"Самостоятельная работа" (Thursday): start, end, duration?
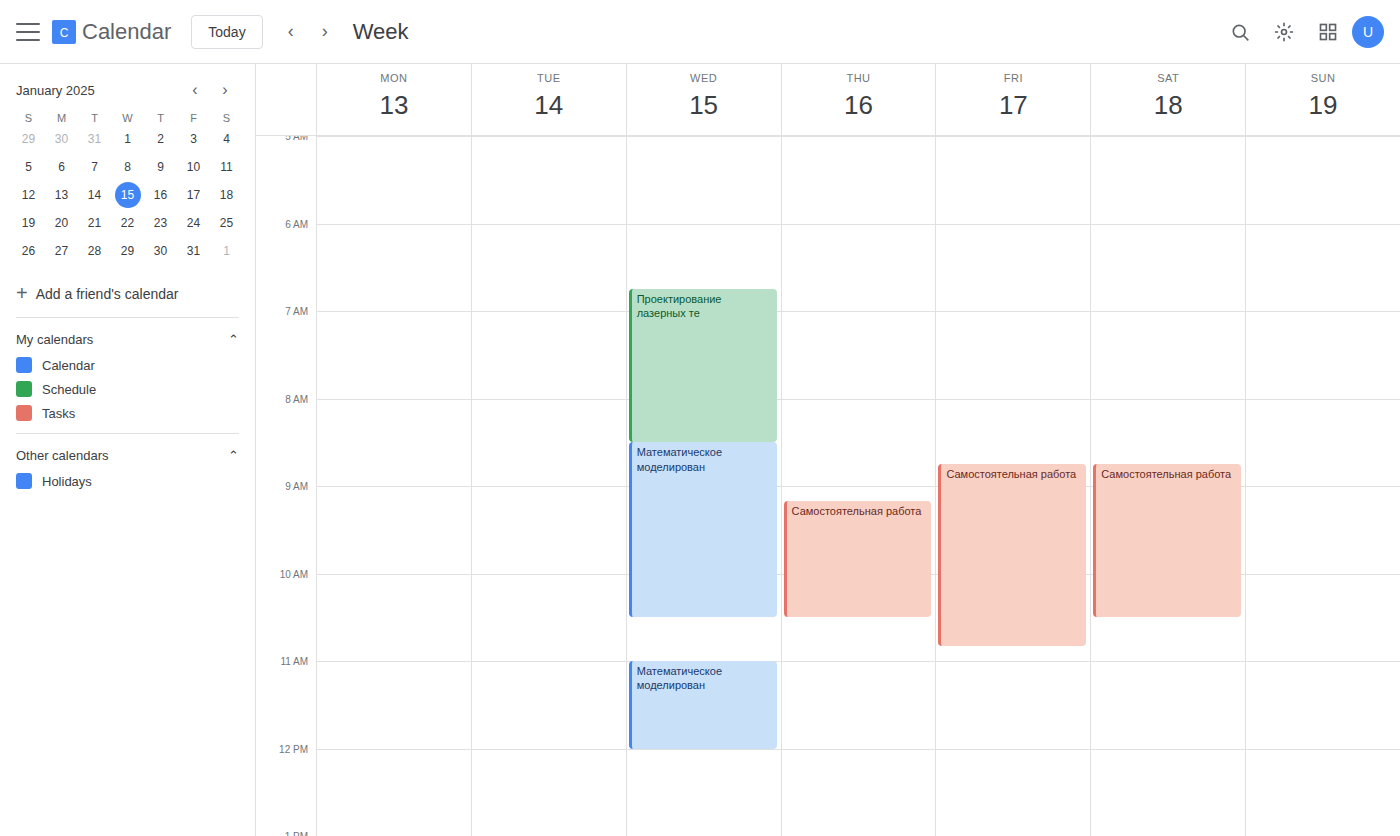
9:10 AM to 10:30 AM, 1 hour 20 minutes